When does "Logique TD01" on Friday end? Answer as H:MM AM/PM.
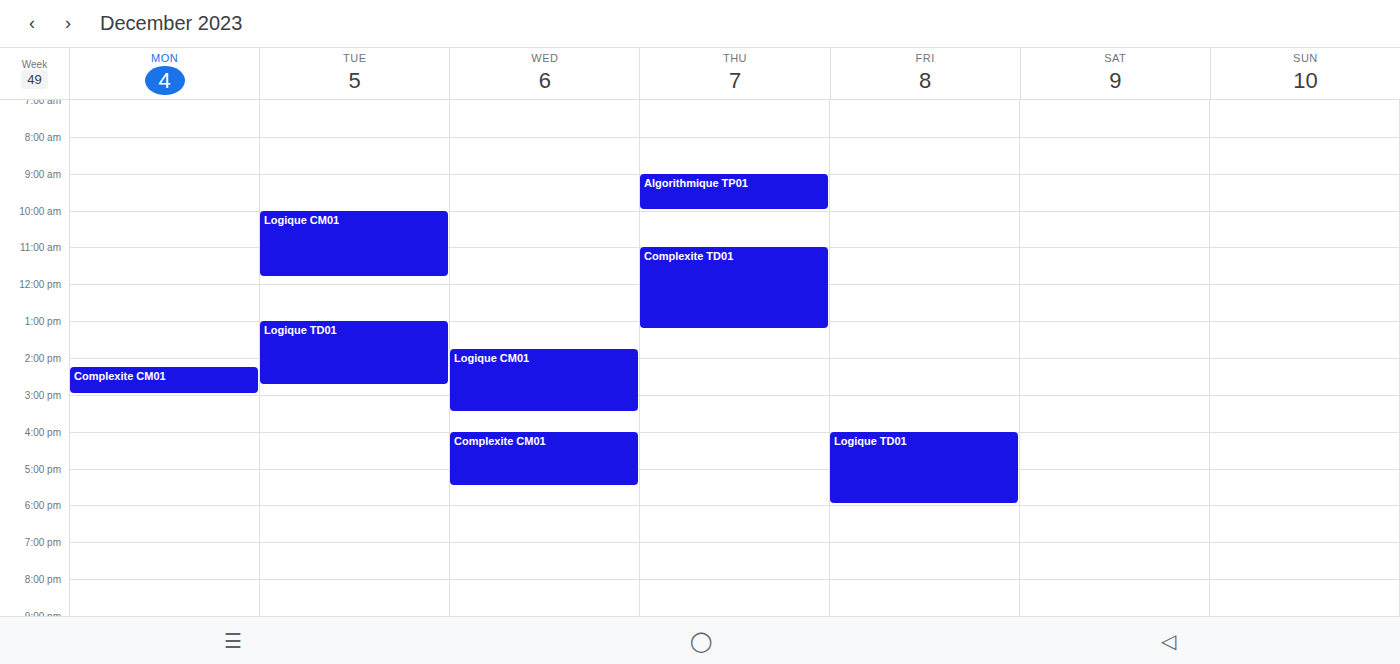
6:00 PM